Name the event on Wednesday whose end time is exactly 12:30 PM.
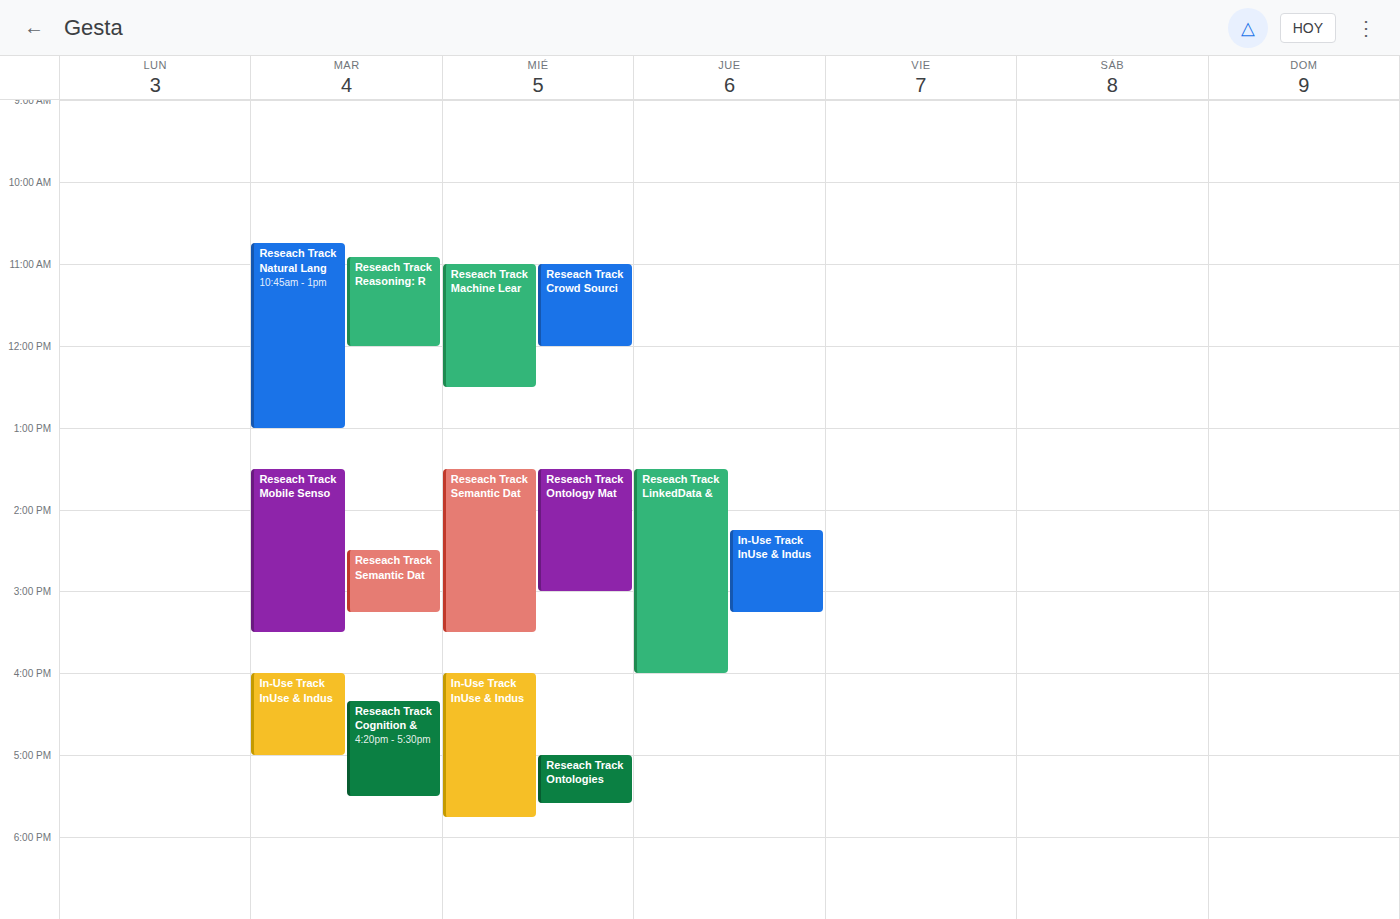
"Reseach Track Machine Lear"